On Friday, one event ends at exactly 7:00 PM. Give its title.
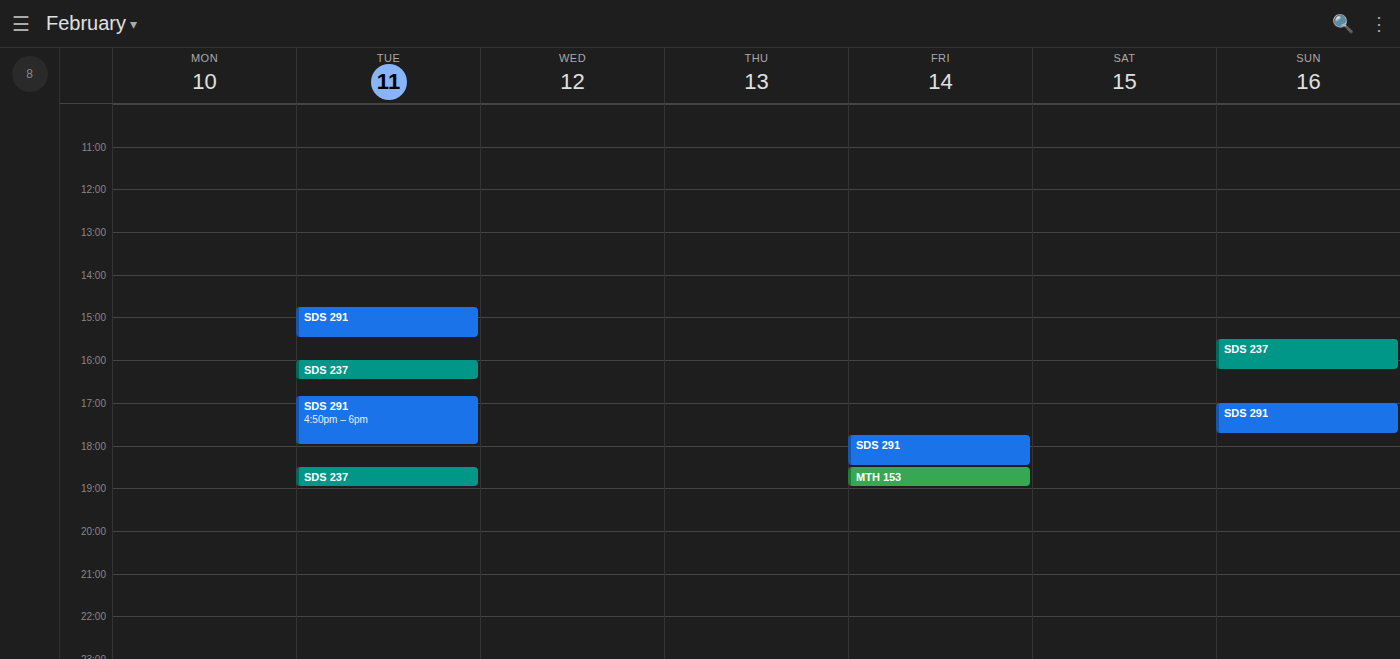
"MTH 153"